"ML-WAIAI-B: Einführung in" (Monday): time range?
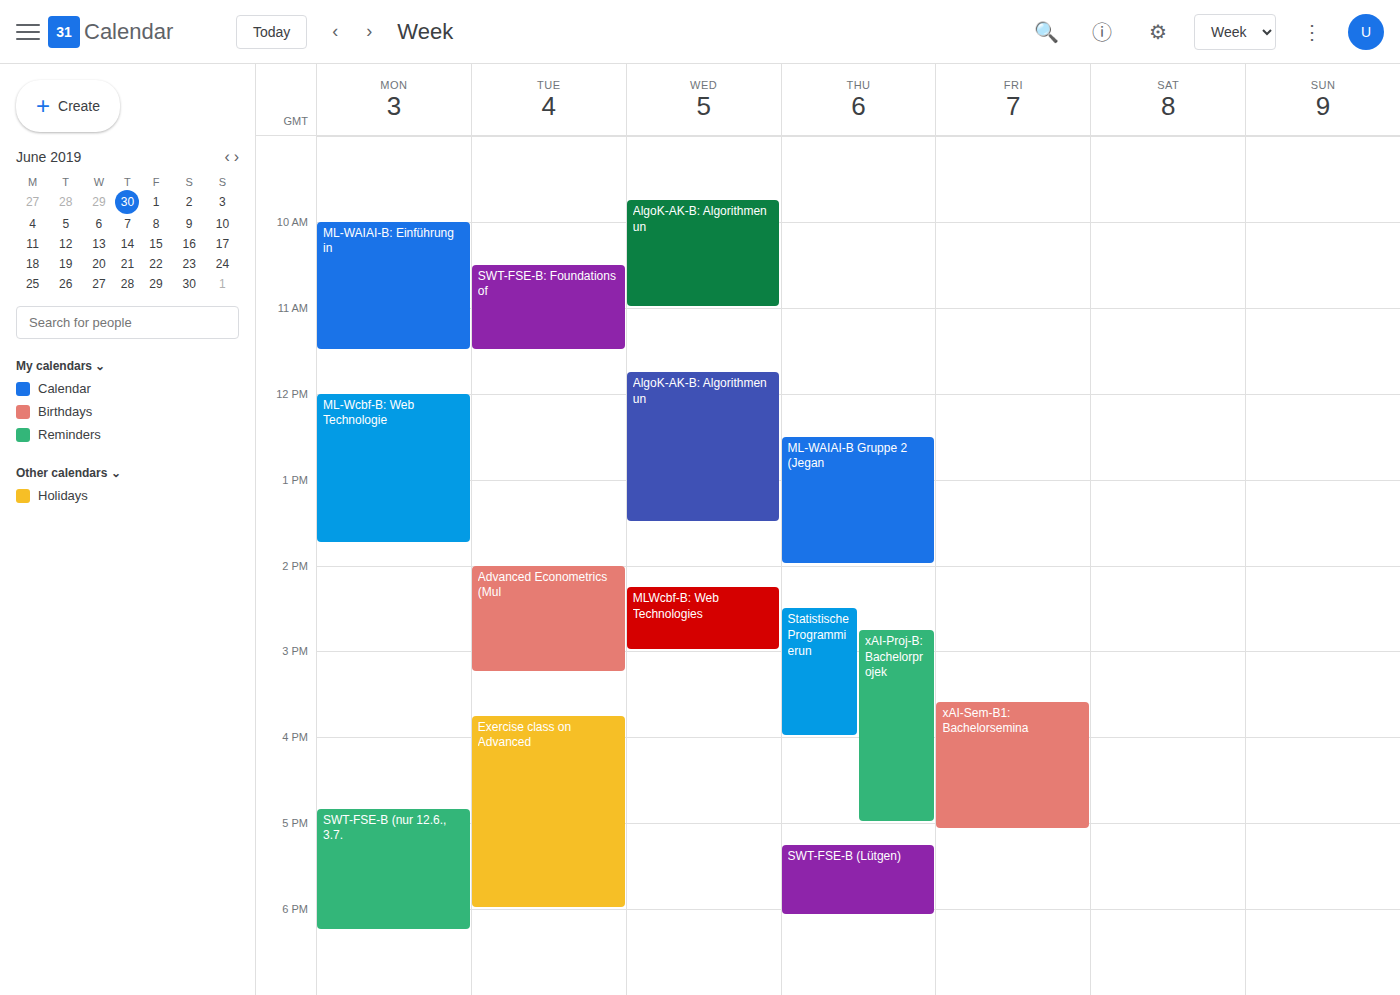
10:00 AM to 11:30 AM